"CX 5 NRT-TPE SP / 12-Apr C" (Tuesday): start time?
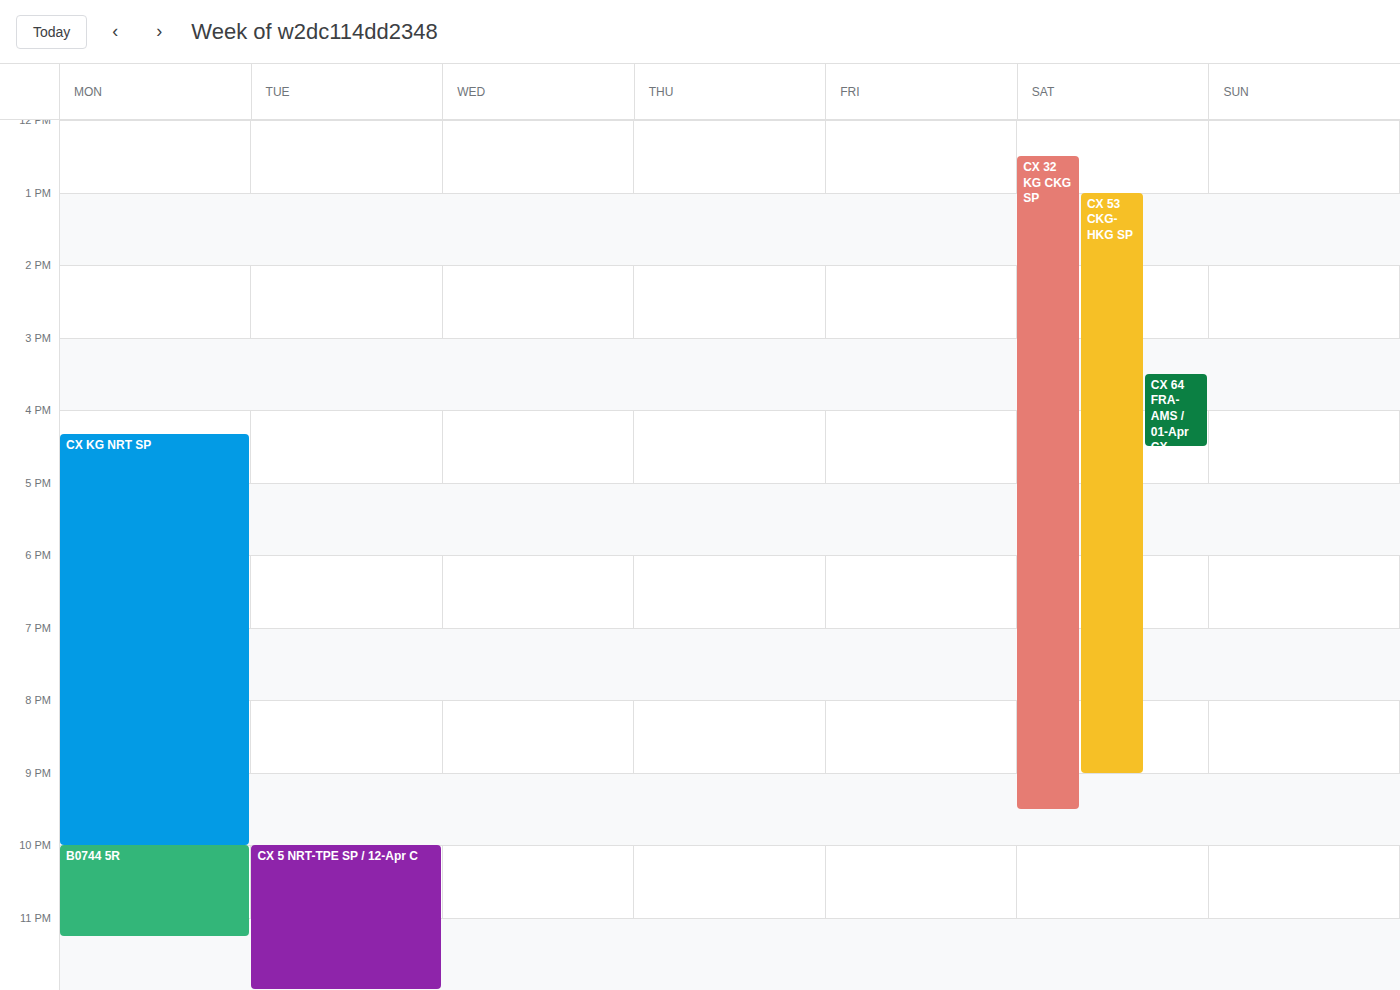
10:00 PM